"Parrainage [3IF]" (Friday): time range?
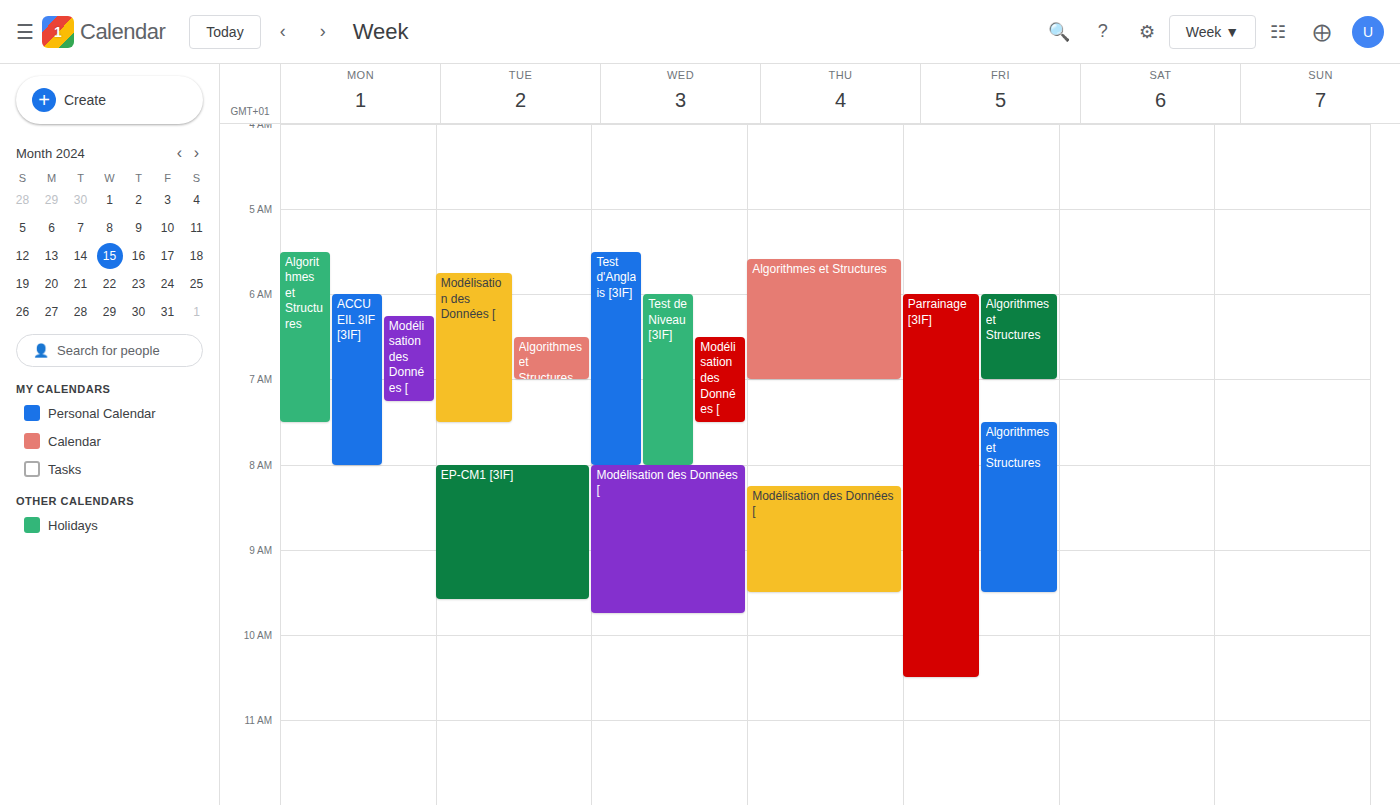
06:00 to 10:30